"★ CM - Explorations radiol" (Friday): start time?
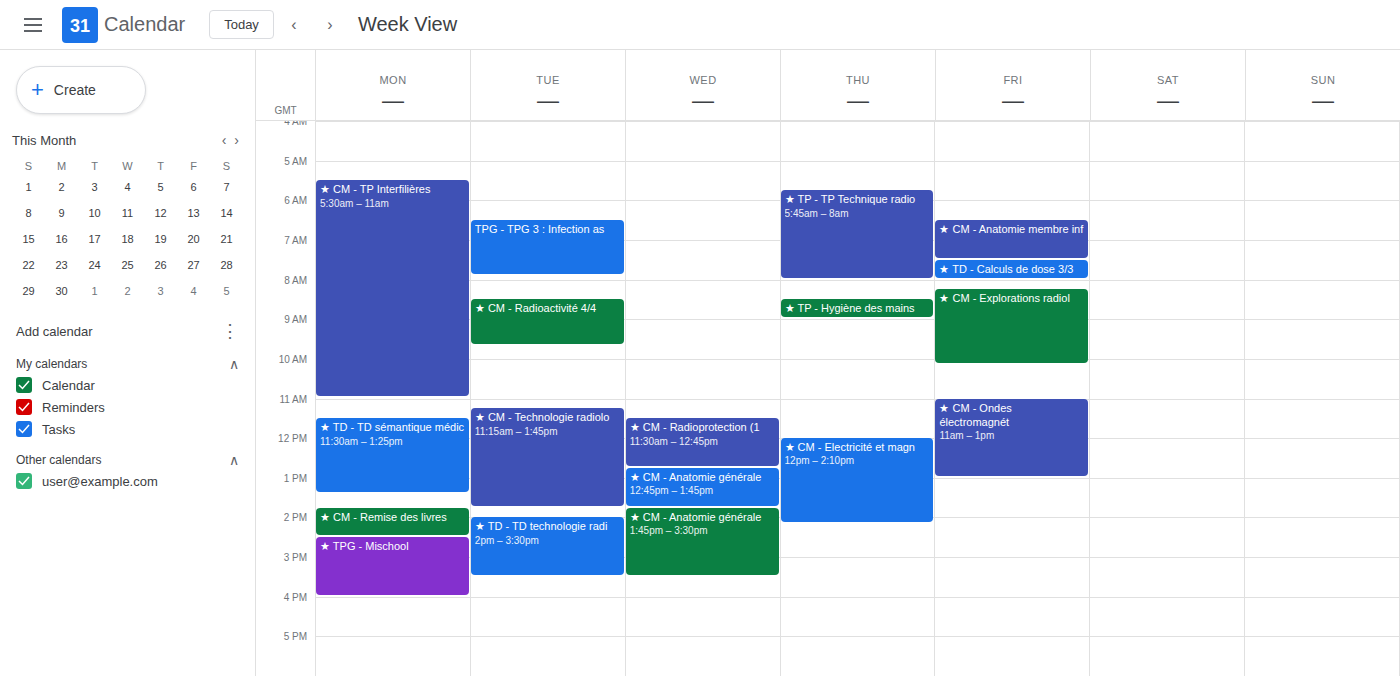
8:15 AM